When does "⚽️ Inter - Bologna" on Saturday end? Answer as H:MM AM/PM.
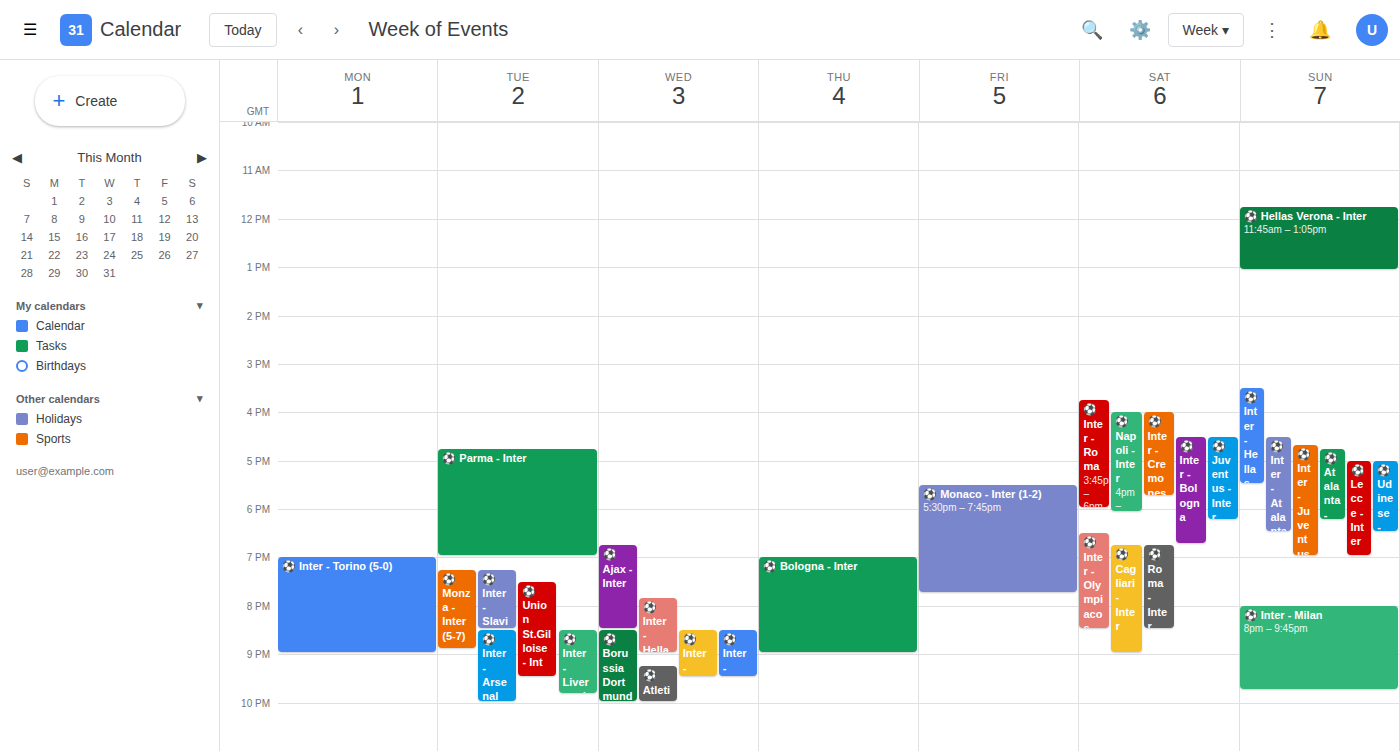
6:45 PM